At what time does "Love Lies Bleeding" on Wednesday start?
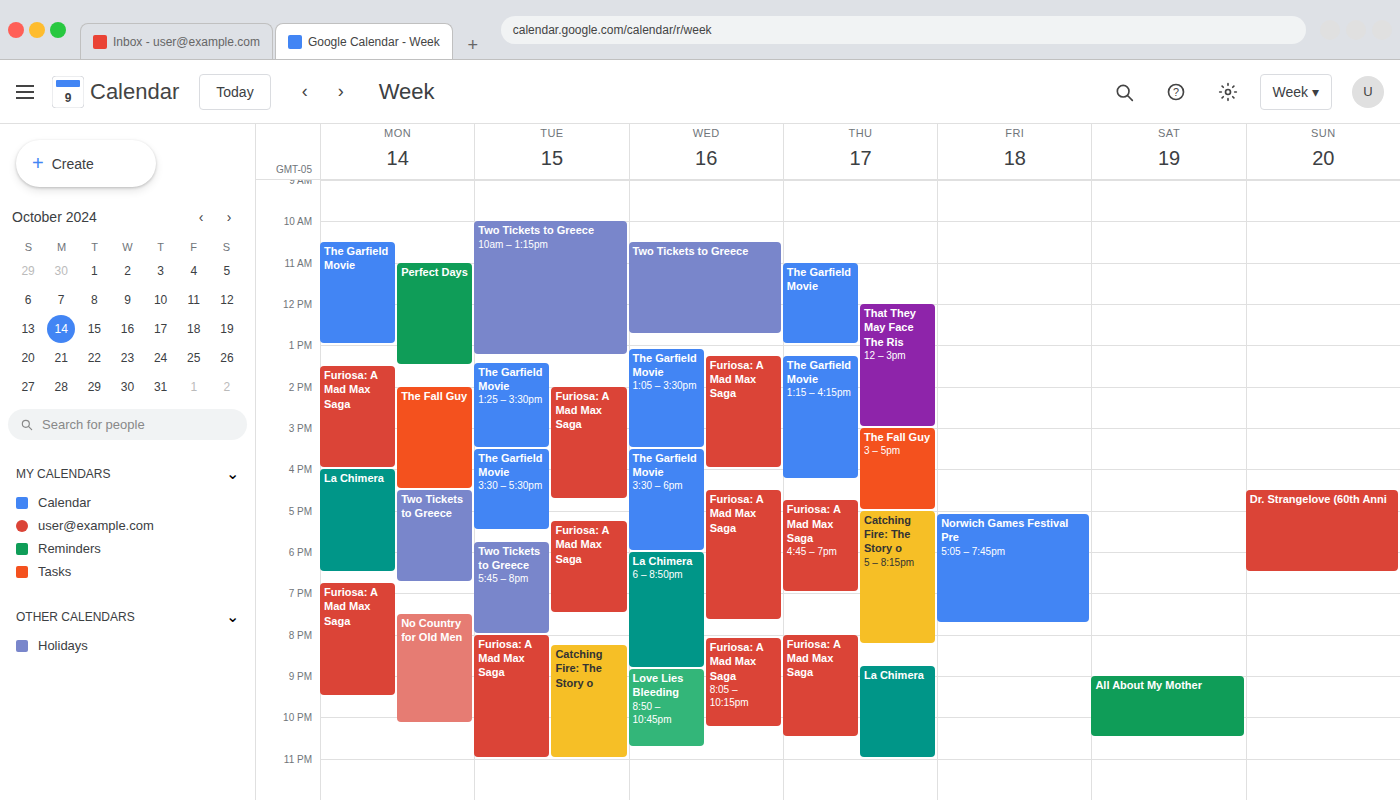
8:50 PM